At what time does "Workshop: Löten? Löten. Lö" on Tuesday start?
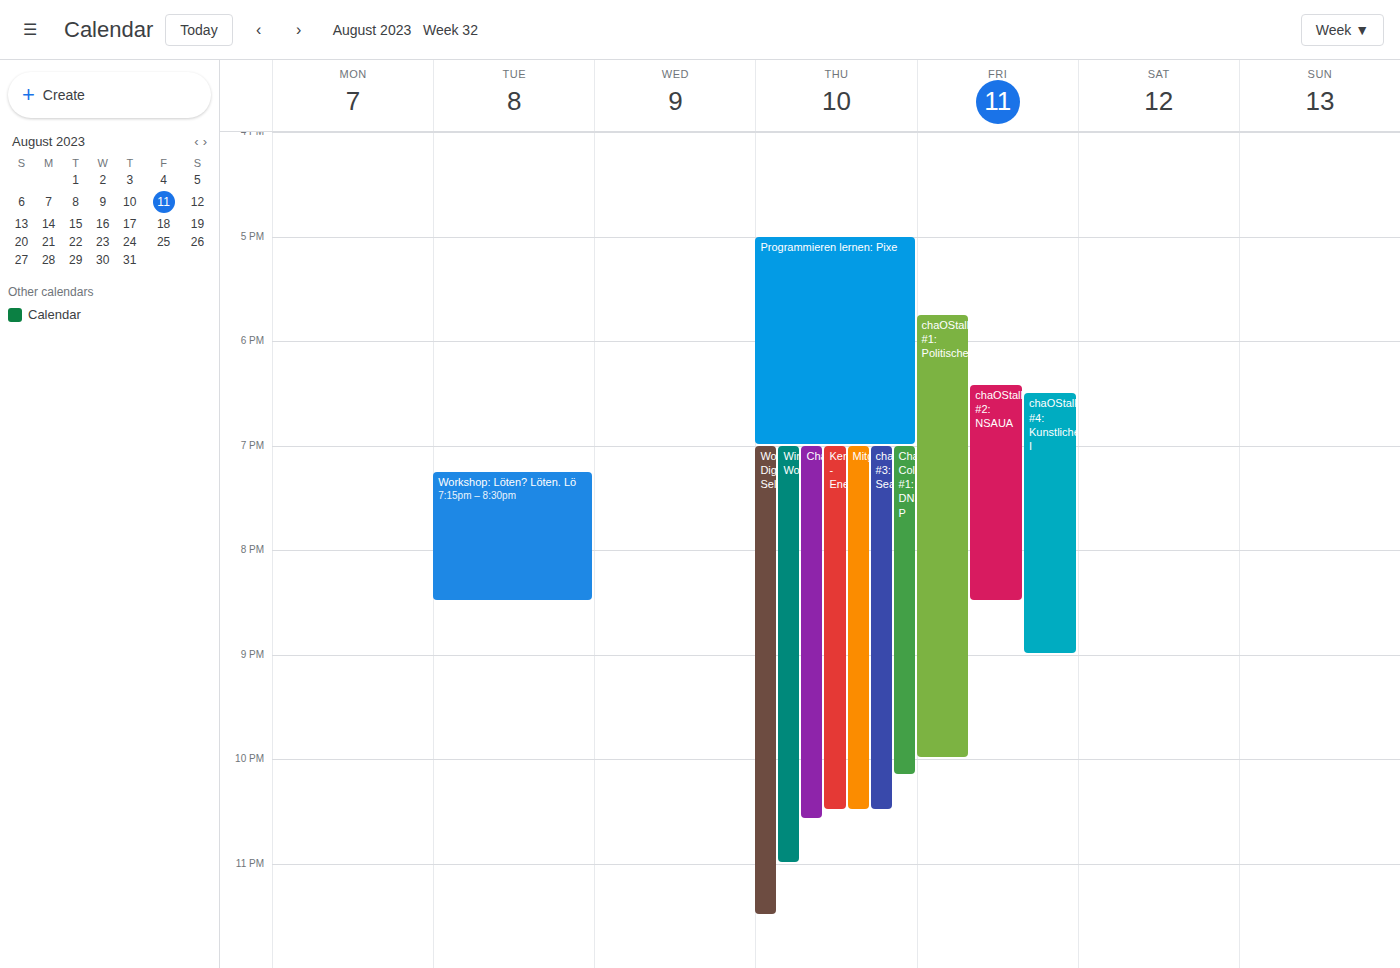
19:15